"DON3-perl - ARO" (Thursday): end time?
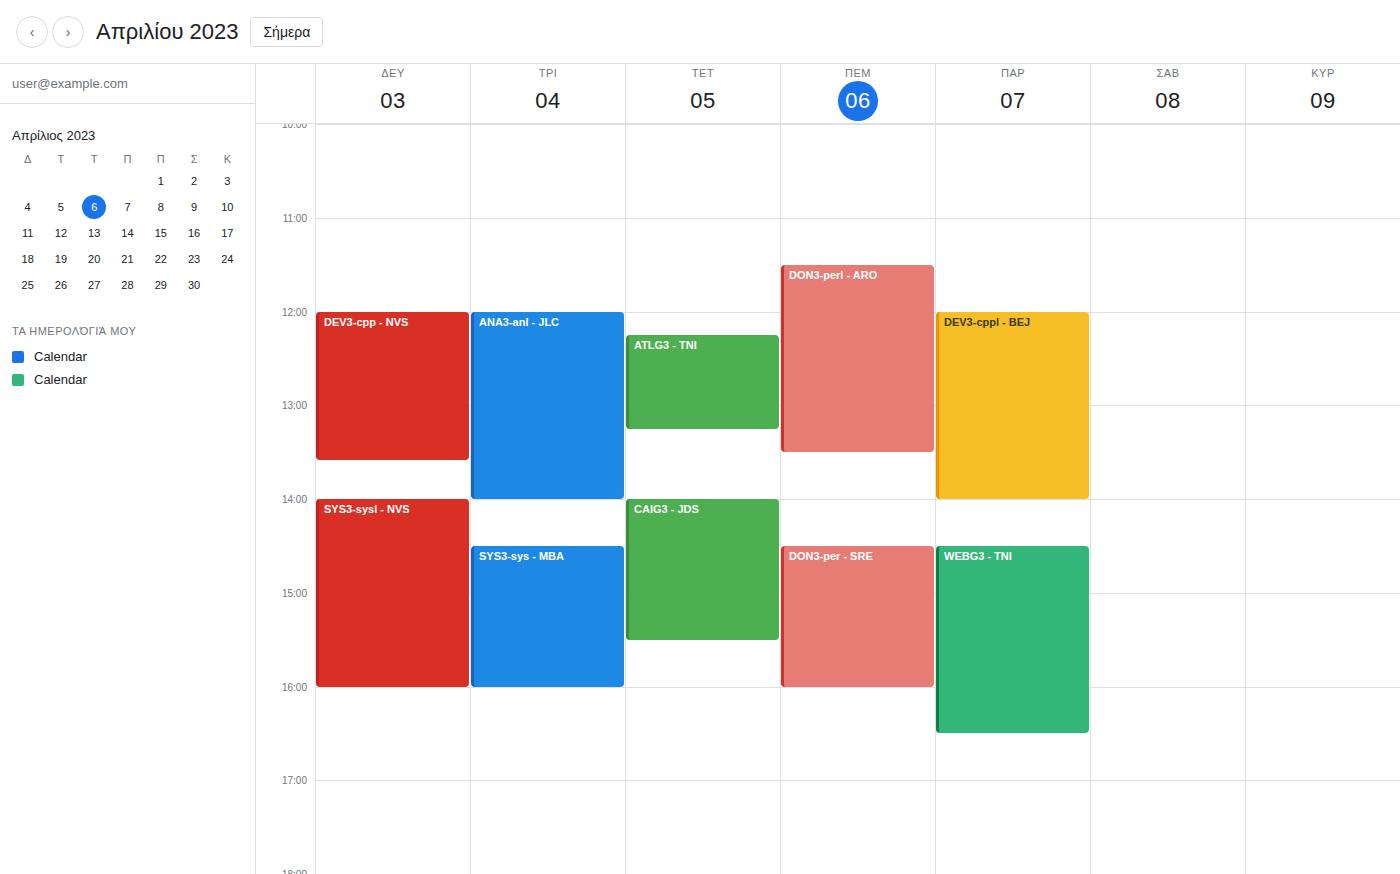
1:30 PM